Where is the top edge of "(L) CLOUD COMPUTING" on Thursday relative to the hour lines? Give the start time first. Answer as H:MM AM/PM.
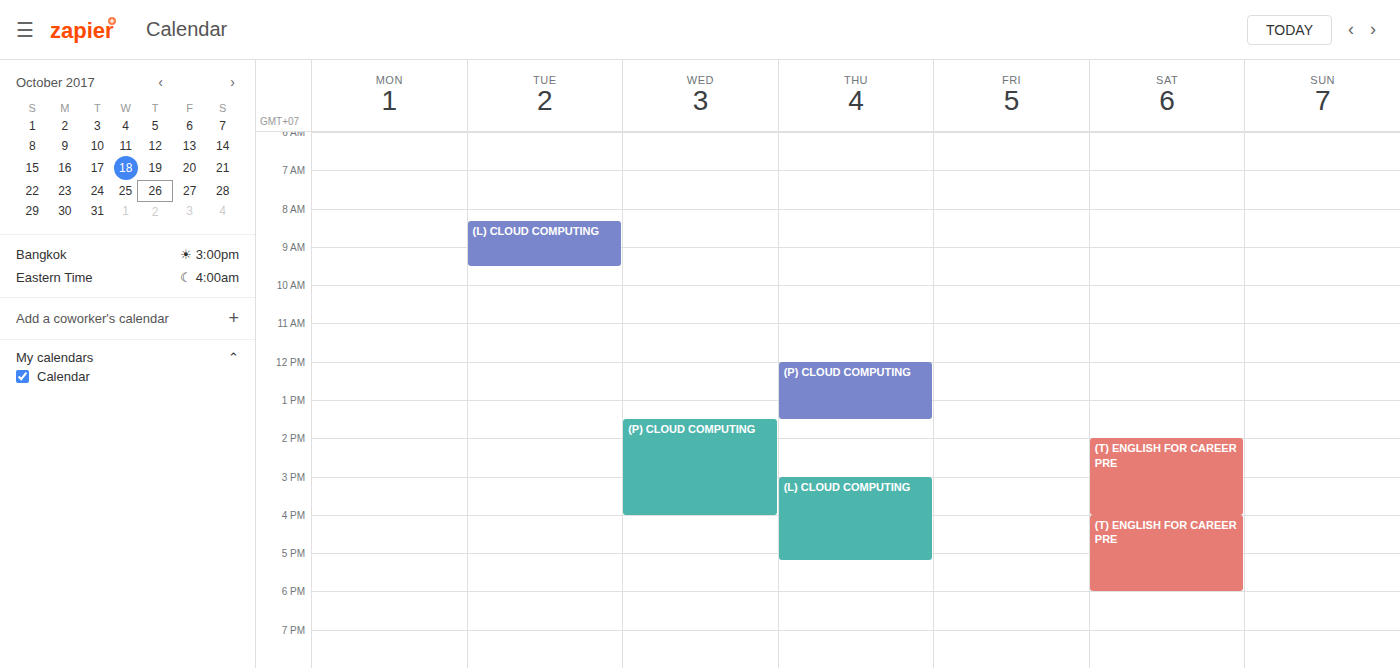
3:00 PM -- exactly on the 3 PM line.